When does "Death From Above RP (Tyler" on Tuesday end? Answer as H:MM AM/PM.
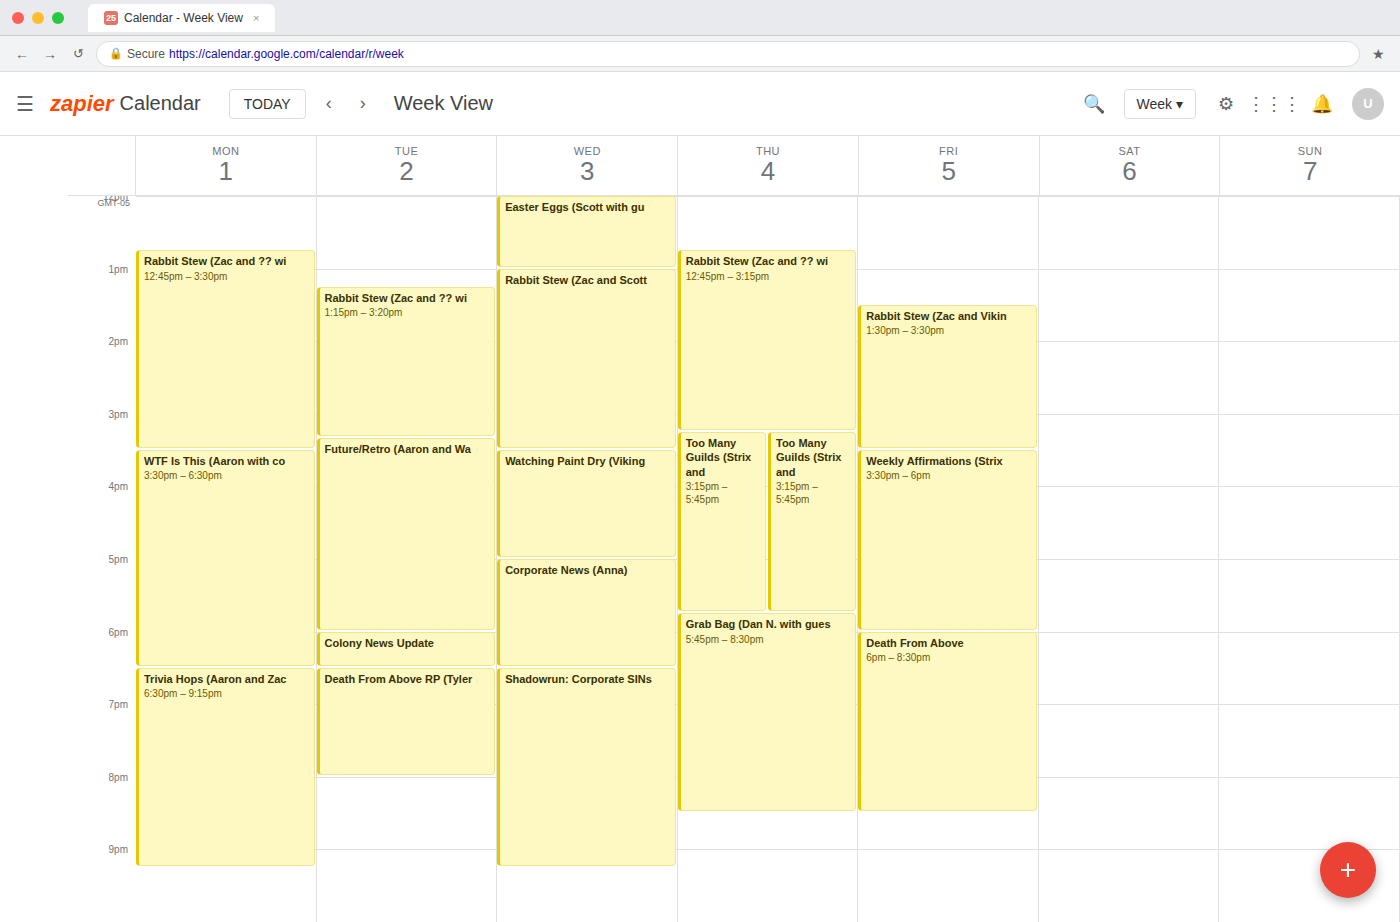
8:00 PM